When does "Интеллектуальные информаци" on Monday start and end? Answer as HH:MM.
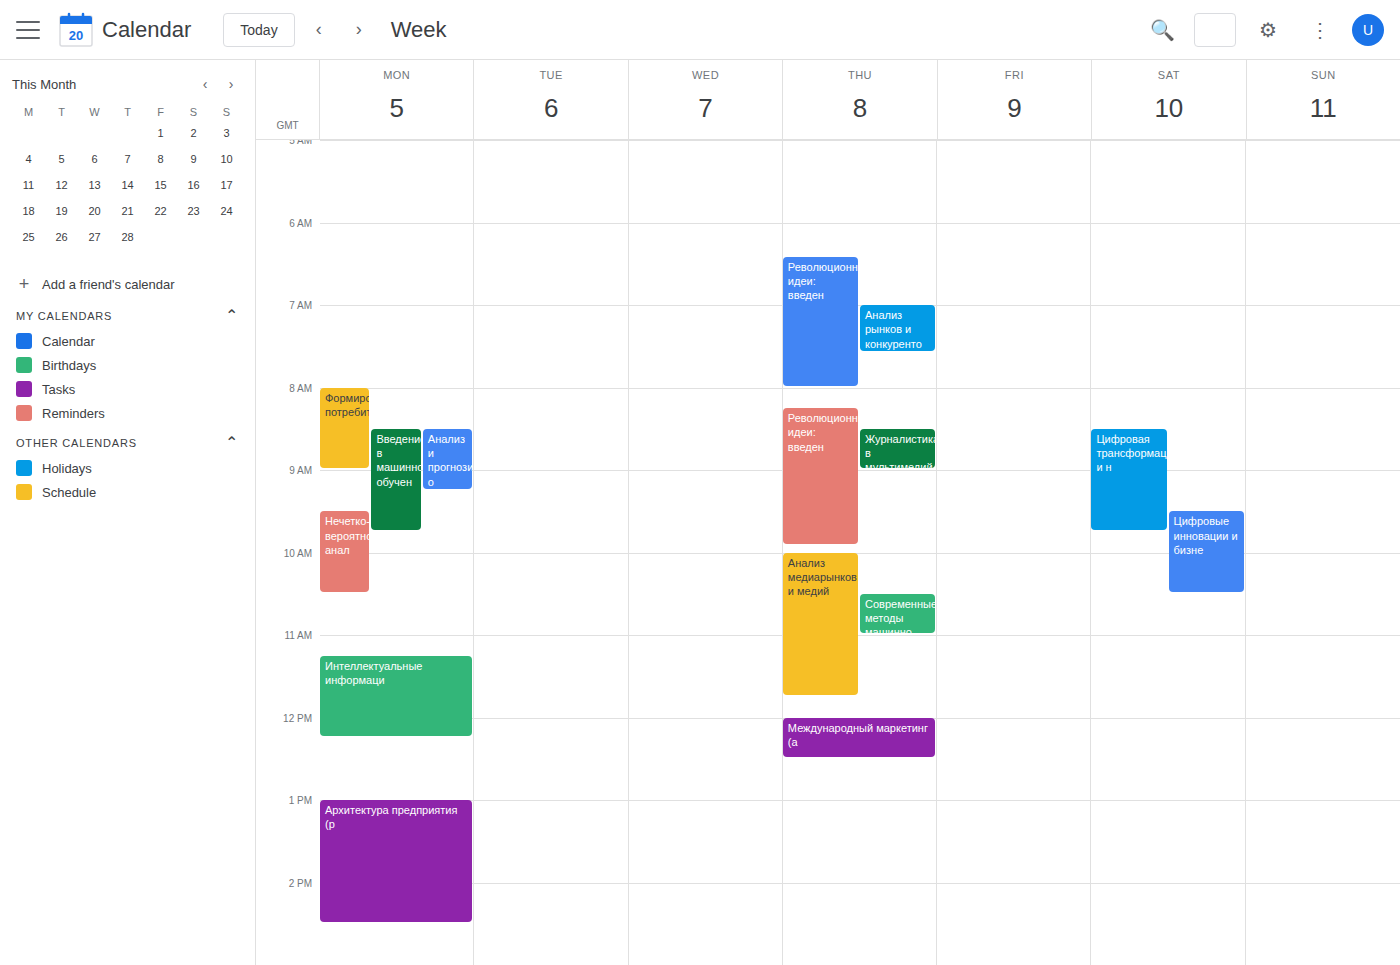
11:15 to 12:15